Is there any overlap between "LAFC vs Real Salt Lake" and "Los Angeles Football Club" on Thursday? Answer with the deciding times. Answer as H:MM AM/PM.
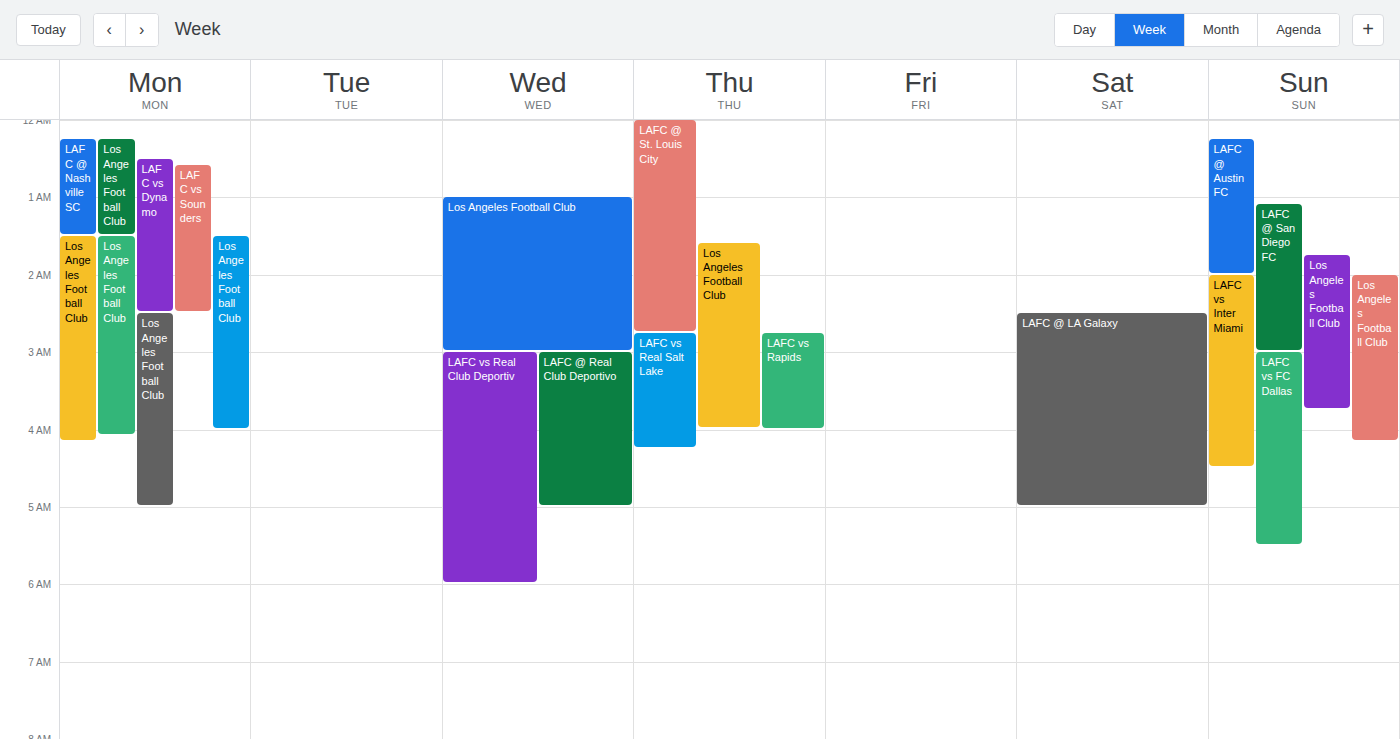
"LAFC vs Real Salt Lake" starts at 2:45 AM, before "Los Angeles Football Club" ends at 4:00 AM -- they overlap.